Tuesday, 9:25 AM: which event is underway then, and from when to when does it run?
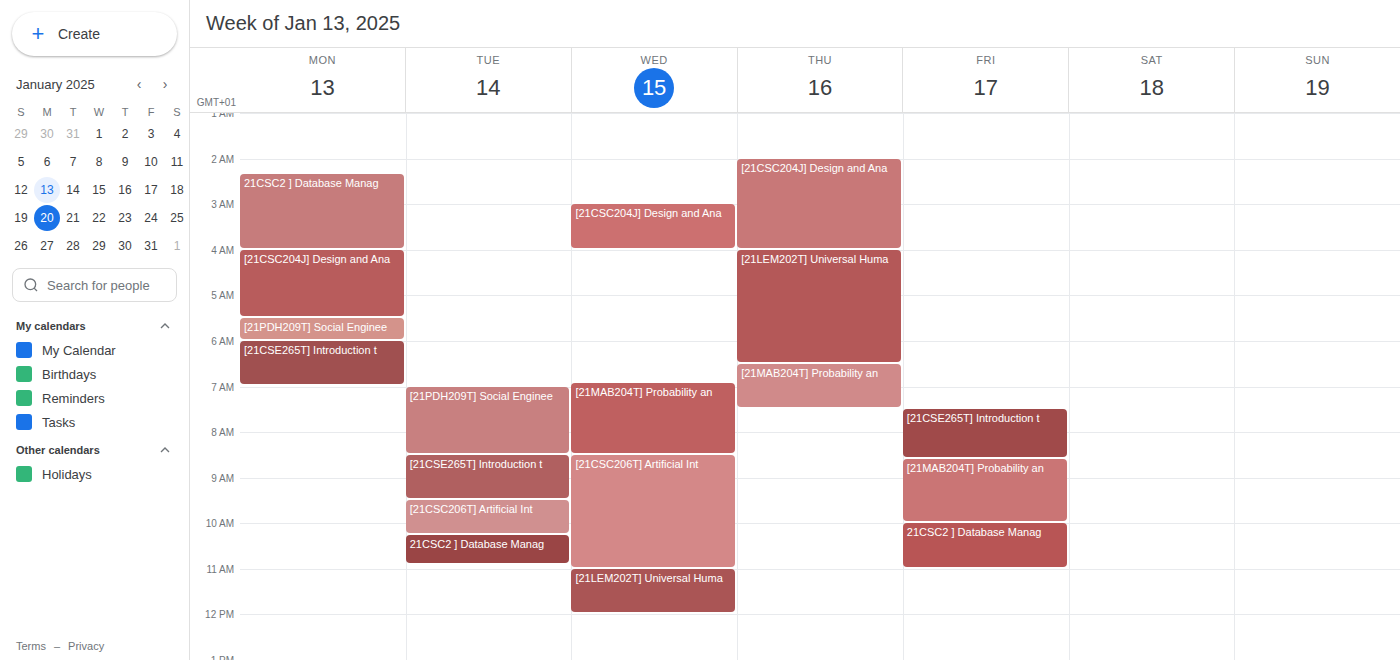
"[21CSE265T] Introduction t", 8:30 AM to 9:30 AM